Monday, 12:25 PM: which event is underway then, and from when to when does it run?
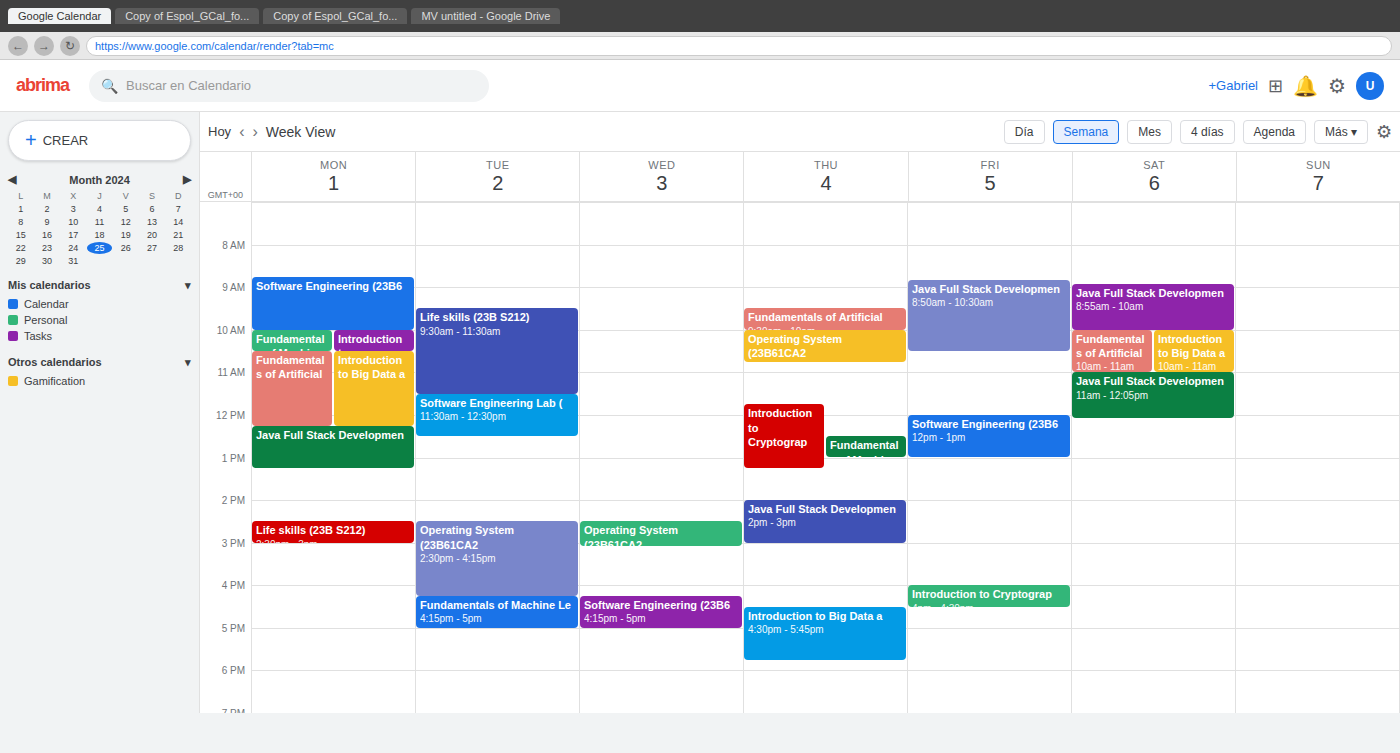
"Java Full Stack Developmen", 12:15 PM to 1:15 PM